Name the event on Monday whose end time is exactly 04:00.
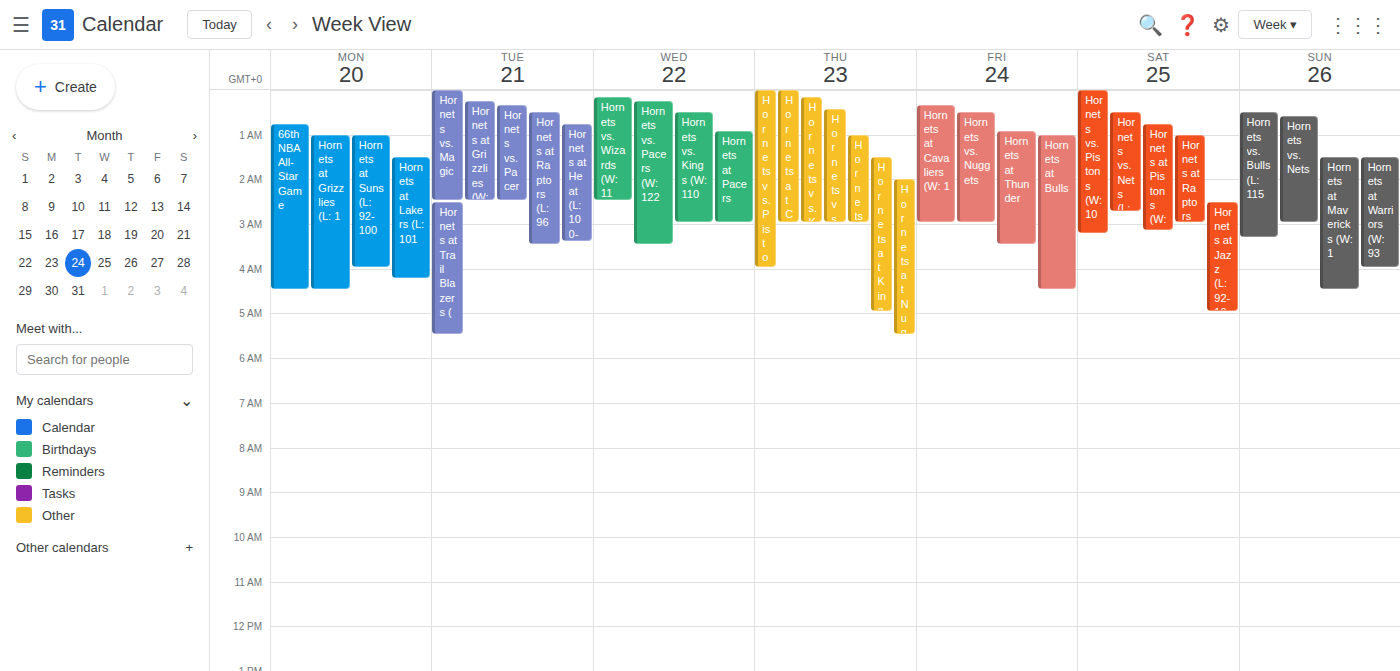
"Hornets at Suns (L: 92-100"